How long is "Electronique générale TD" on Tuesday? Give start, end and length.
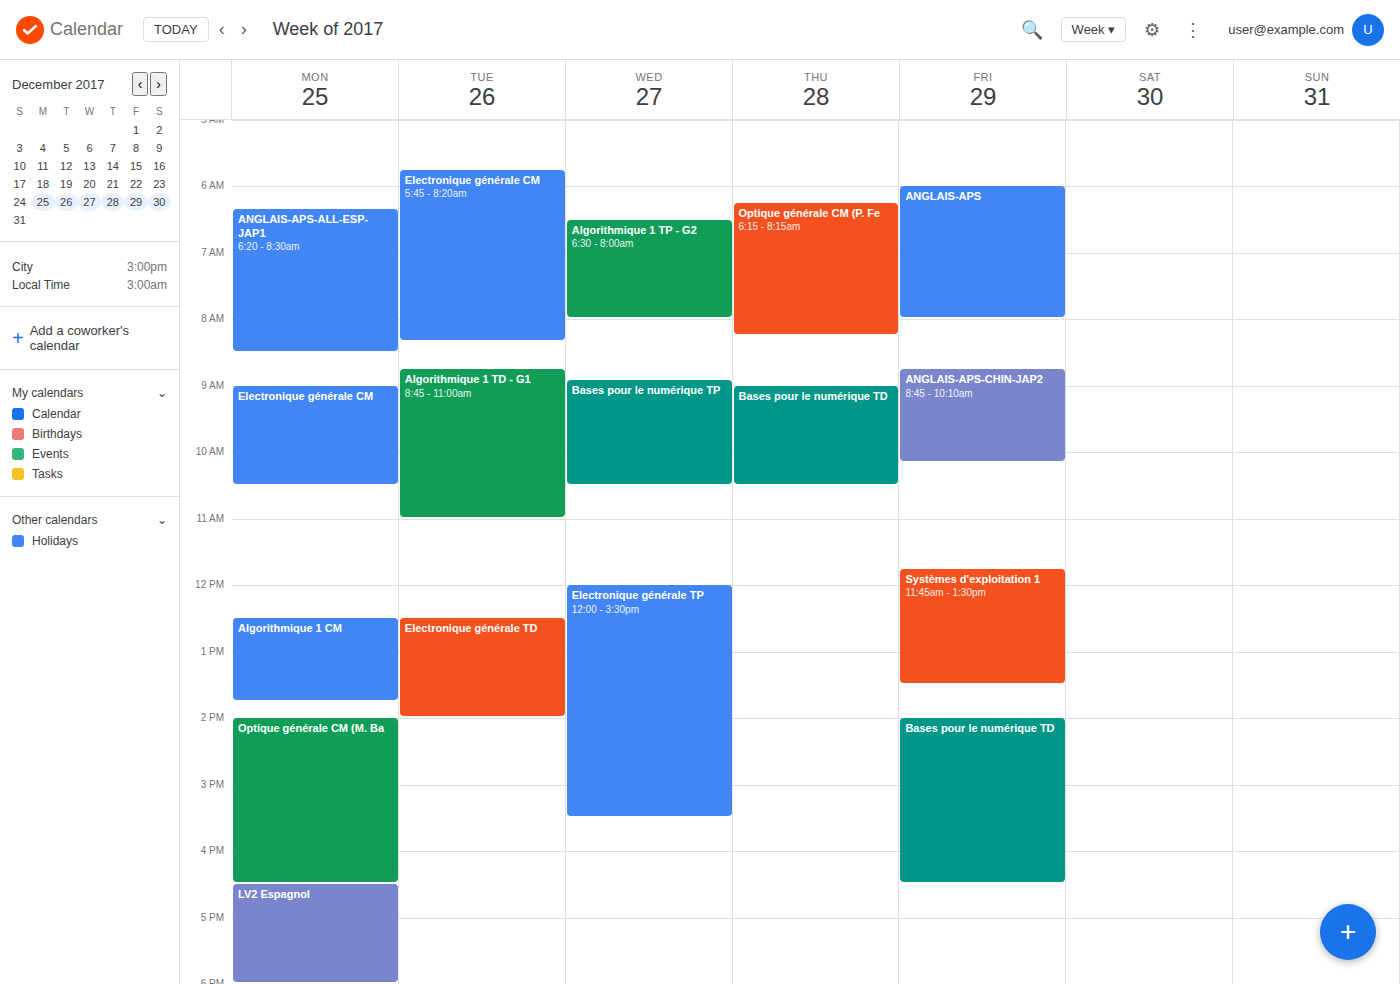
12:30 PM to 2:00 PM, 1 hour 30 minutes